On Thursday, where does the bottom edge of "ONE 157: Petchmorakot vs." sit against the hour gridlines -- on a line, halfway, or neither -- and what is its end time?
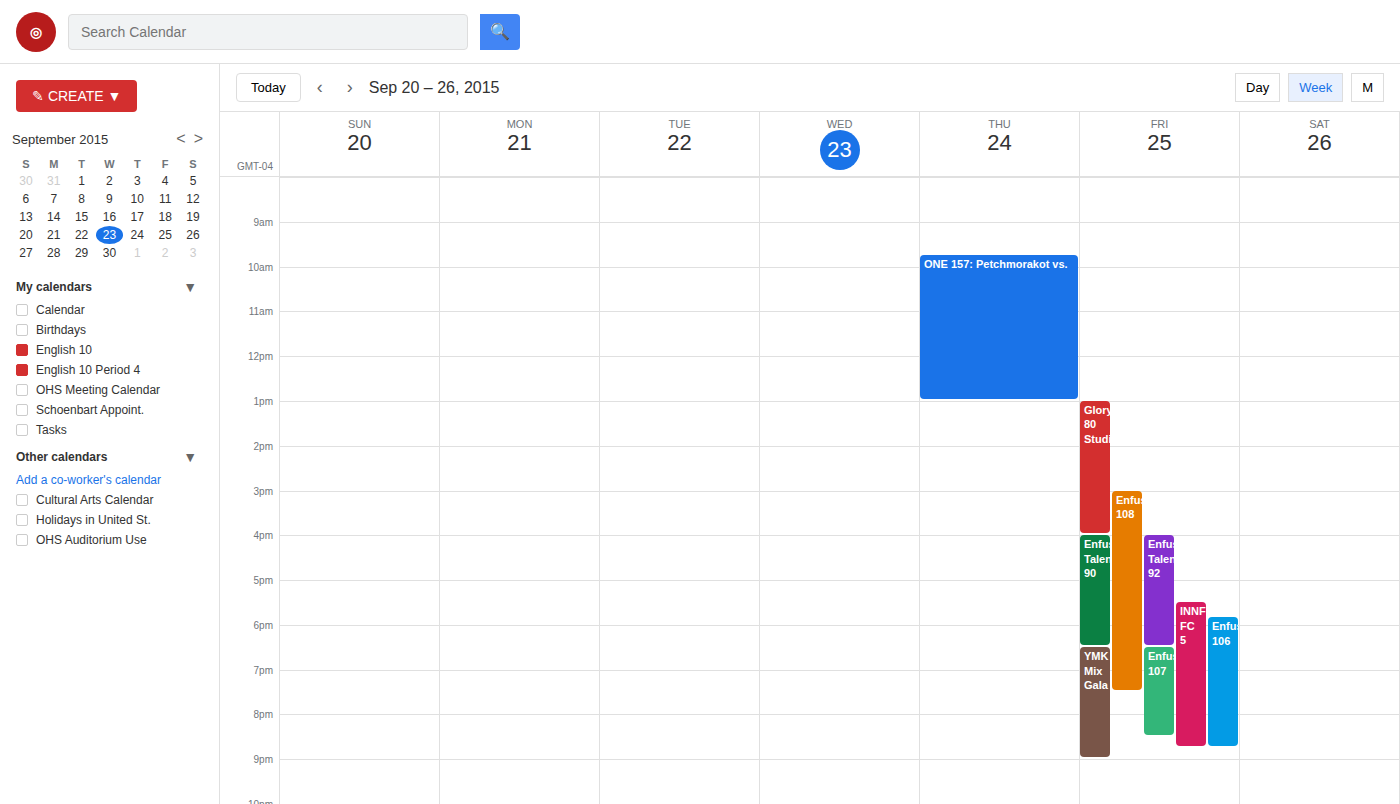
1:00 PM -- exactly on the 1 PM line.